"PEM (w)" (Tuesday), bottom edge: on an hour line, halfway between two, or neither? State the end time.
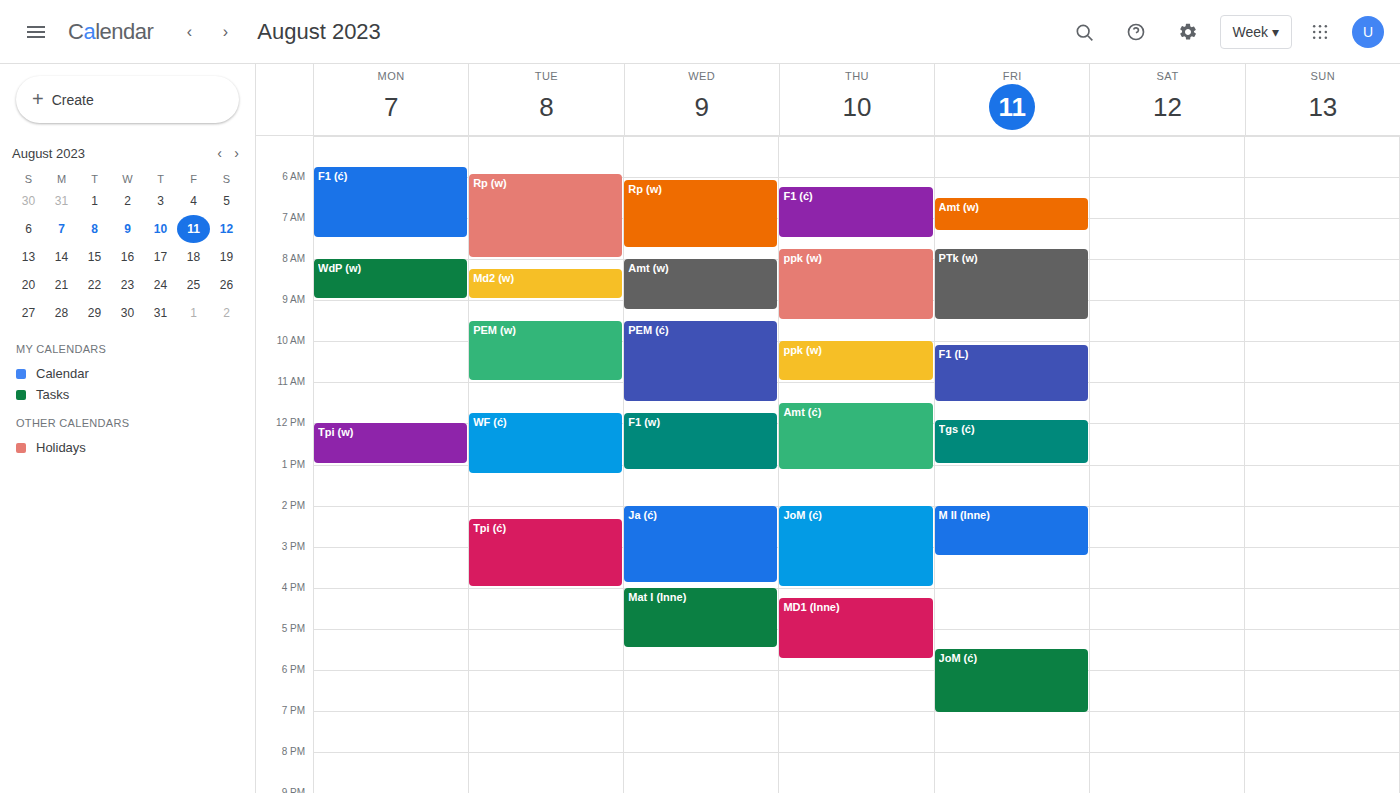
11:00 -- exactly on the 11:00 line.